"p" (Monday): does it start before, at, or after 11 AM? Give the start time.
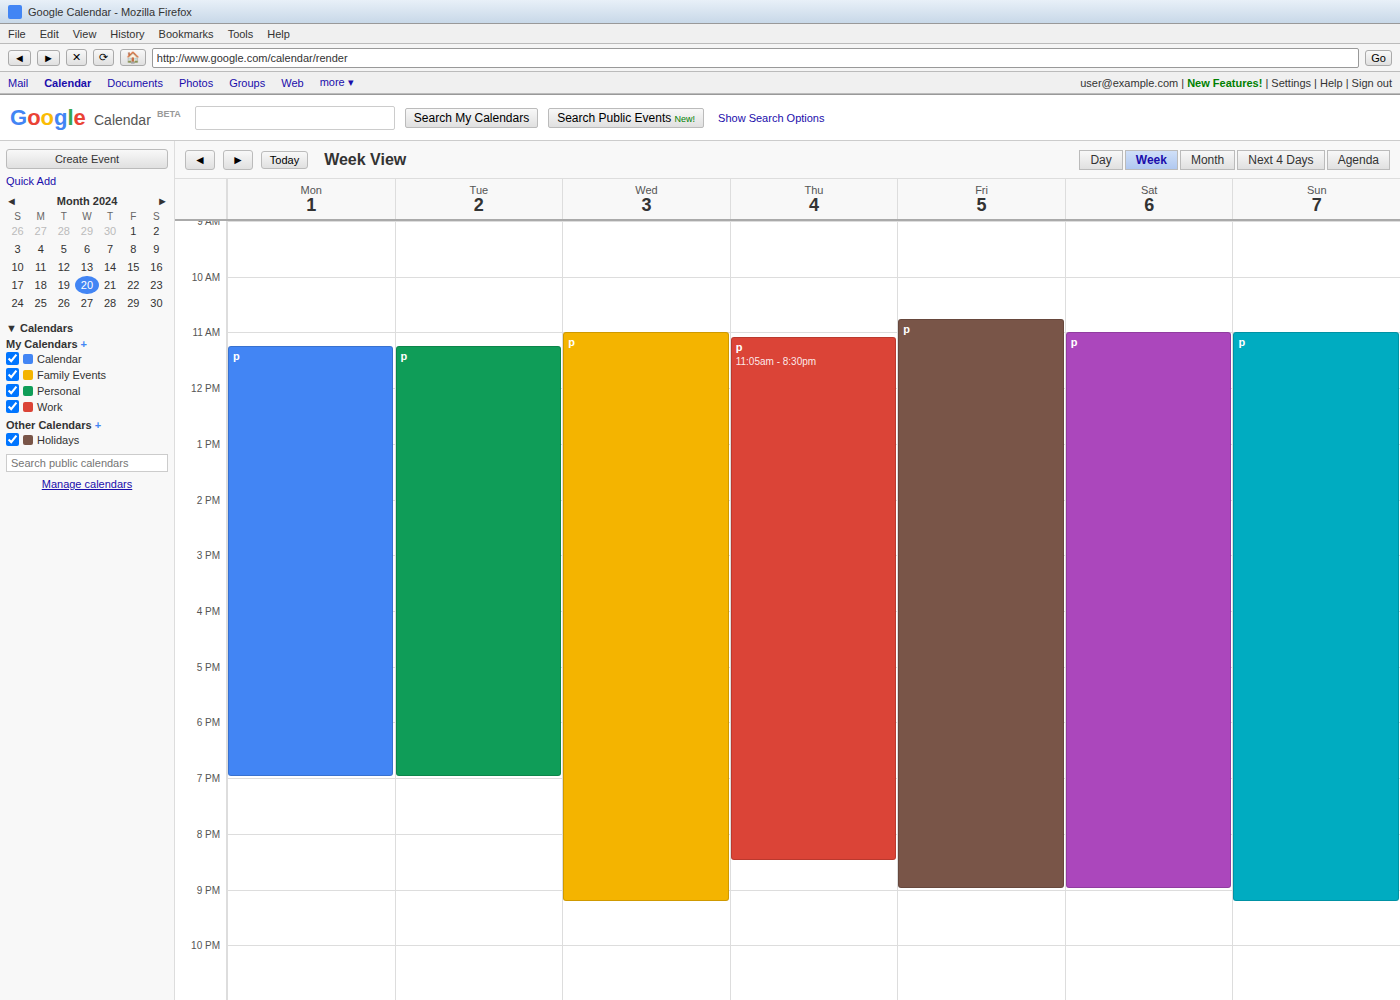
11:15 AM -- after 11 AM, 15 minutes below the 11 AM line.